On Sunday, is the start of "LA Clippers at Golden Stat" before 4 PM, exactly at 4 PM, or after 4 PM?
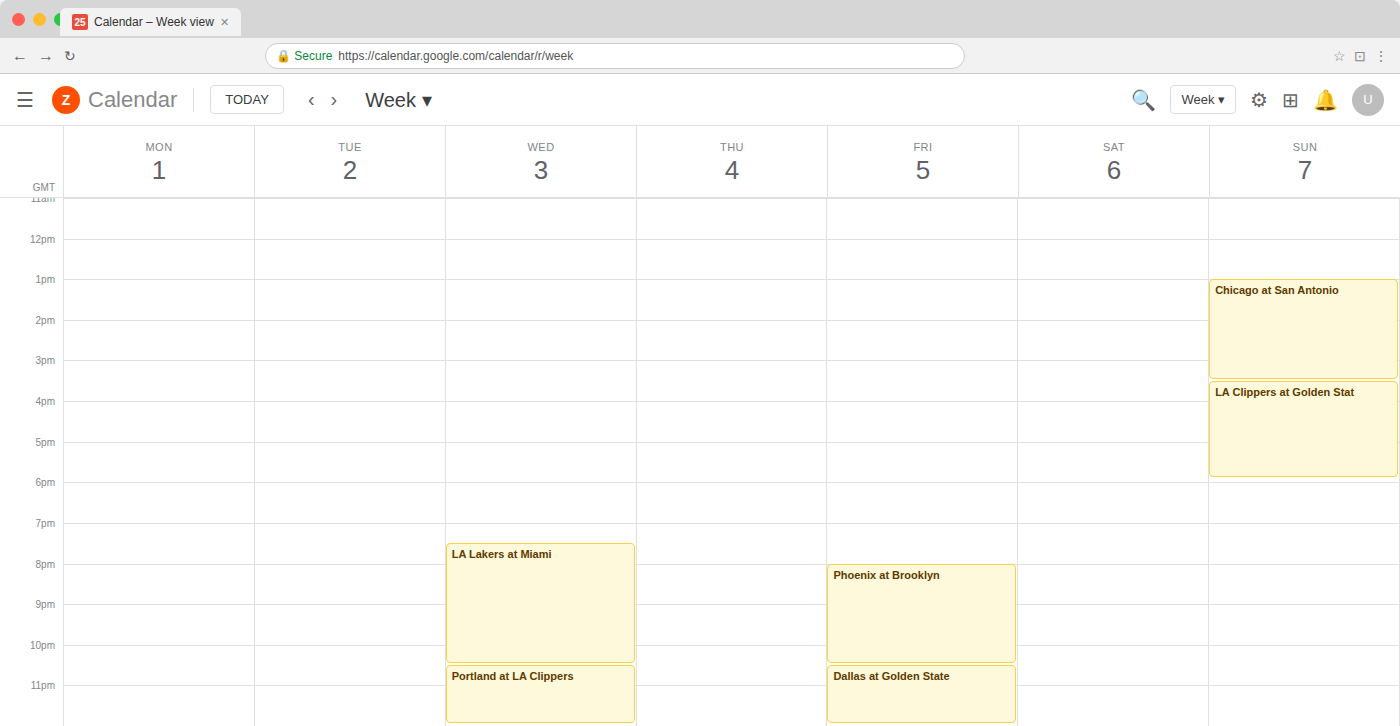
3:30 PM -- before 4 PM, 30 minutes above the 4 PM line.